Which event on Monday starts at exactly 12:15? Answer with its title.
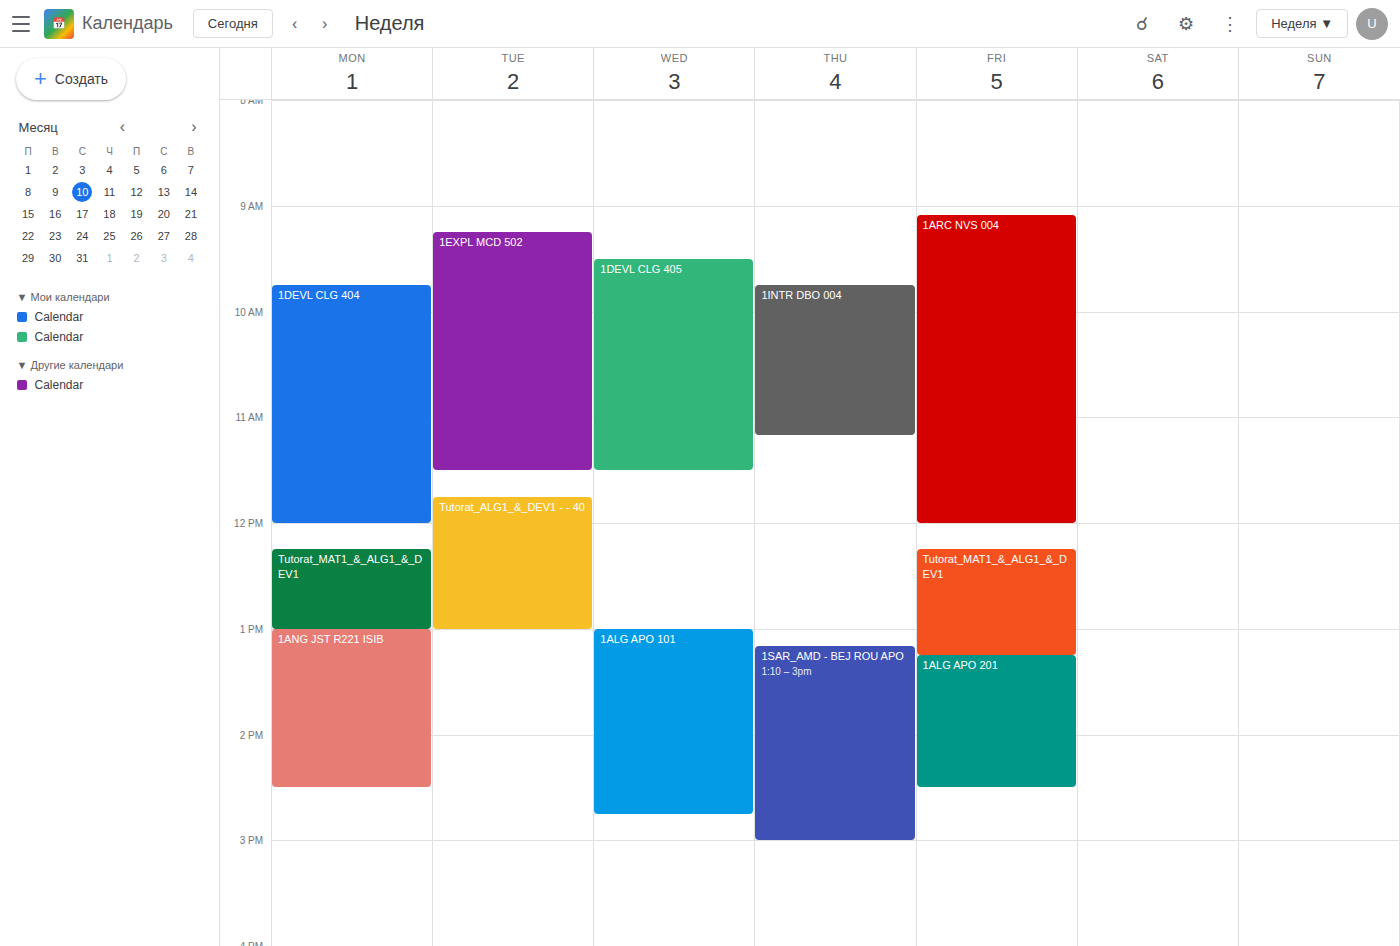
"Tutorat_MAT1_&_ALG1_&_DEV1"